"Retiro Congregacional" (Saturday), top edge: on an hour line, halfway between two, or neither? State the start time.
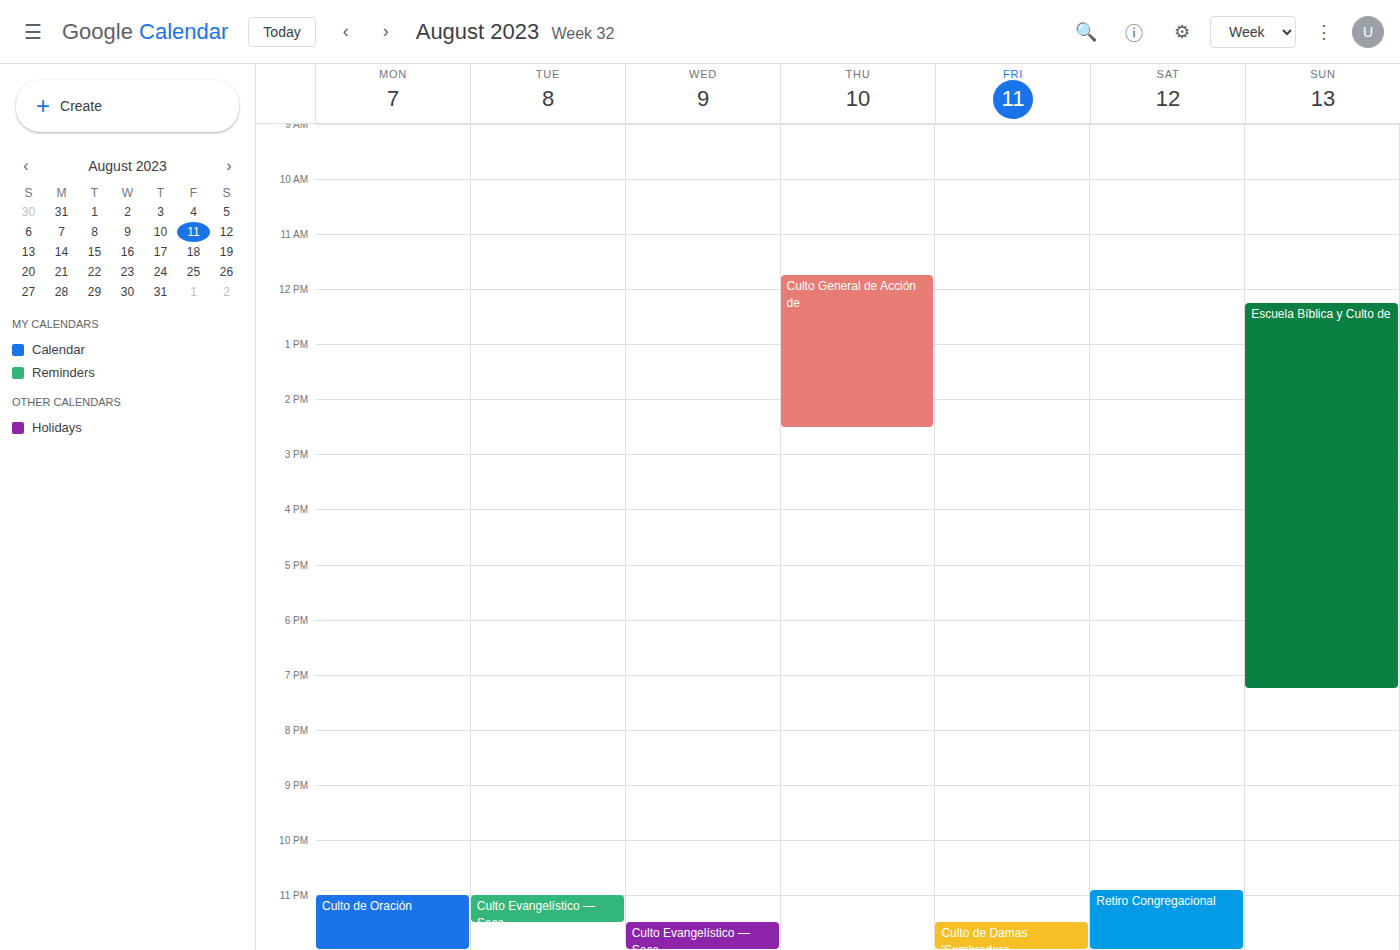
22:55 -- neither: 55 minutes below the 22:00 line and 5 minutes above the 23:00 line.